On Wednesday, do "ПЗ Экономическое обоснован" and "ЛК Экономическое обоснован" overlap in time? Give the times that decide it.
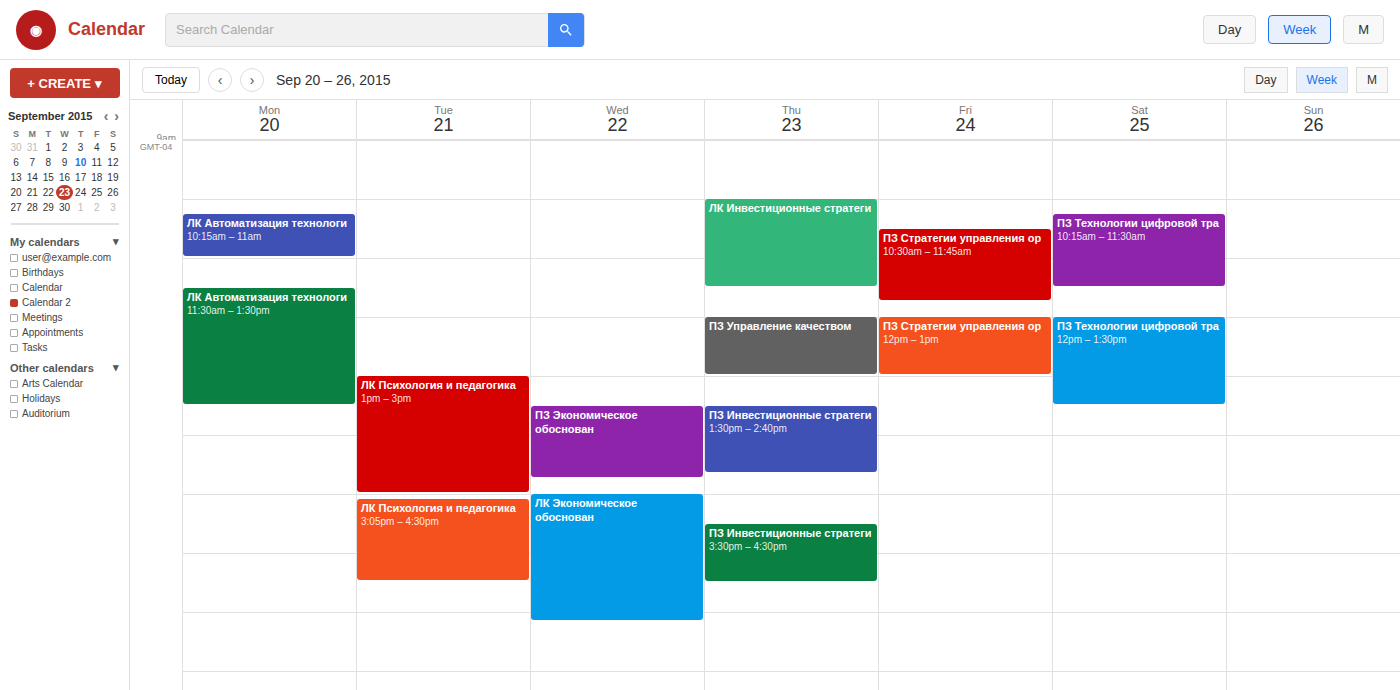
"ПЗ Экономическое обоснован" ends at 2:45 PM and "ЛК Экономическое обоснован" starts at 3:00 PM -- no overlap.